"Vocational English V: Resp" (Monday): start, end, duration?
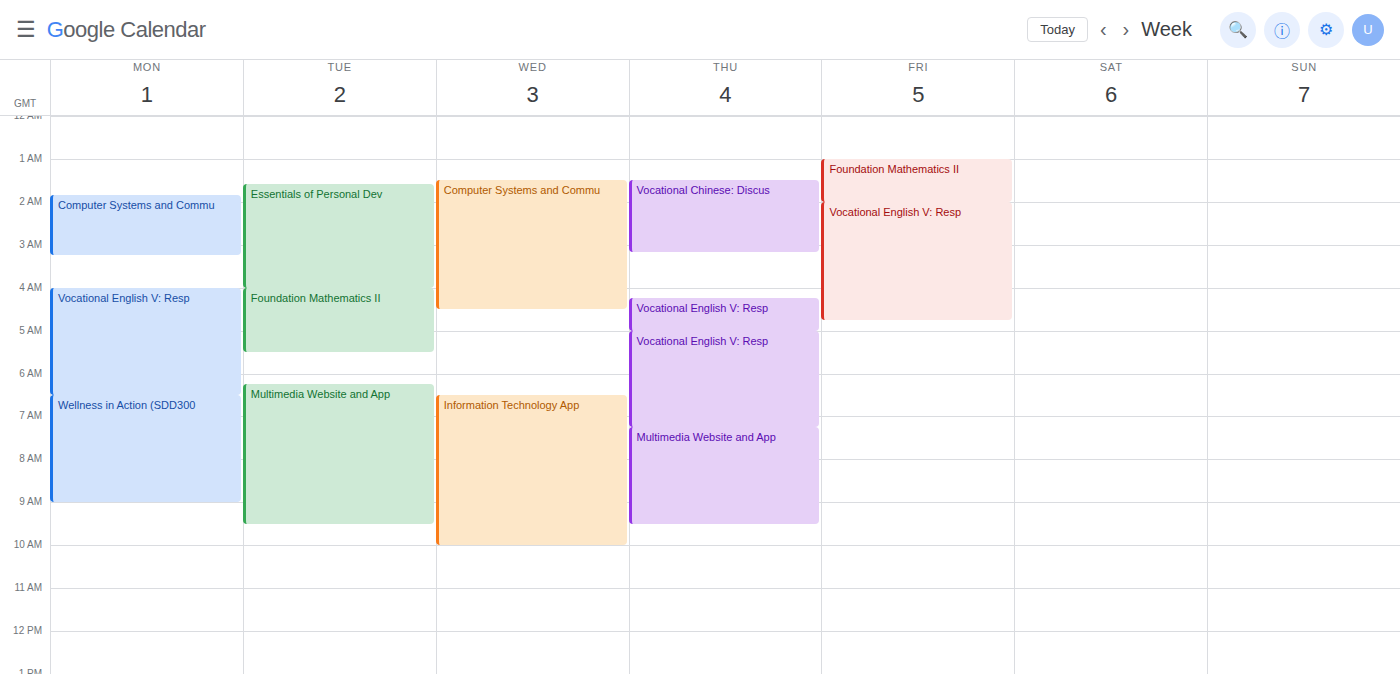
4:00 AM to 6:30 AM, 2 hours 30 minutes